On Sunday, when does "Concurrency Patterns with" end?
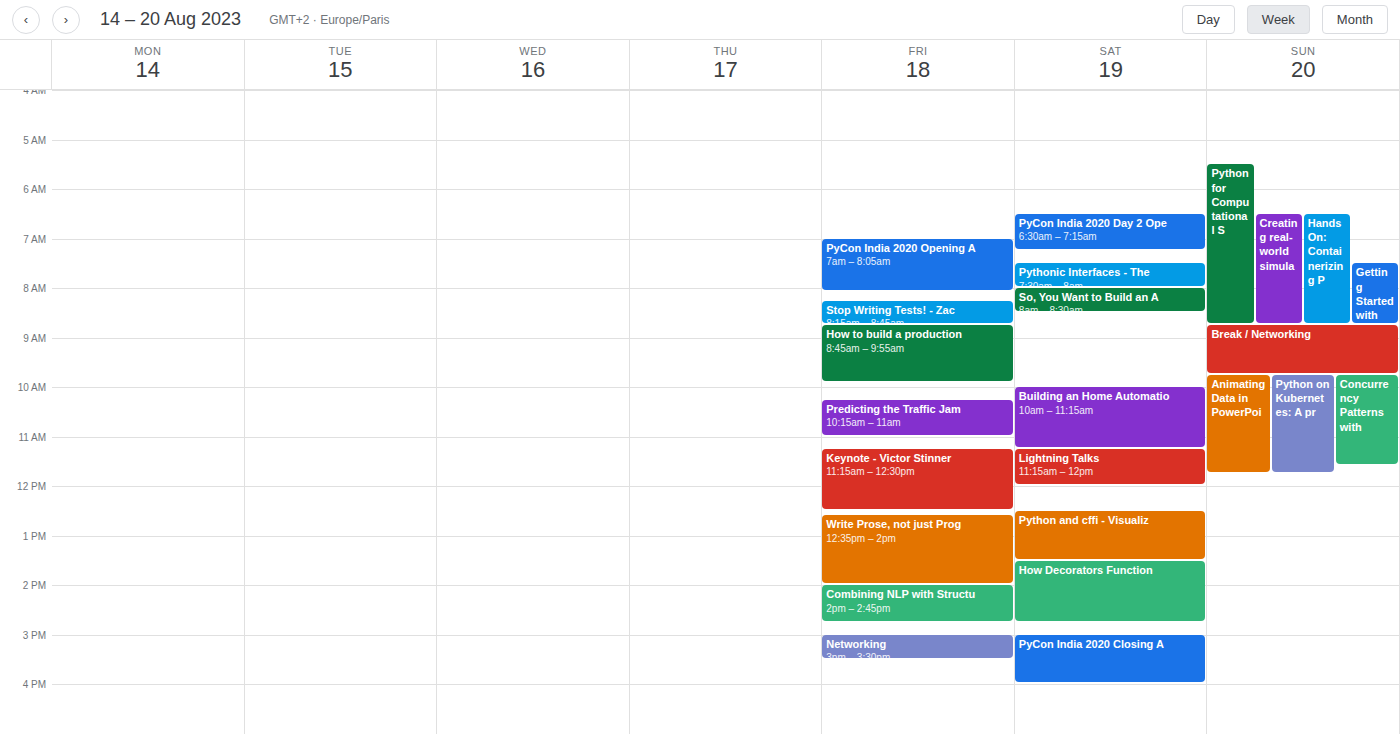
11:35 AM